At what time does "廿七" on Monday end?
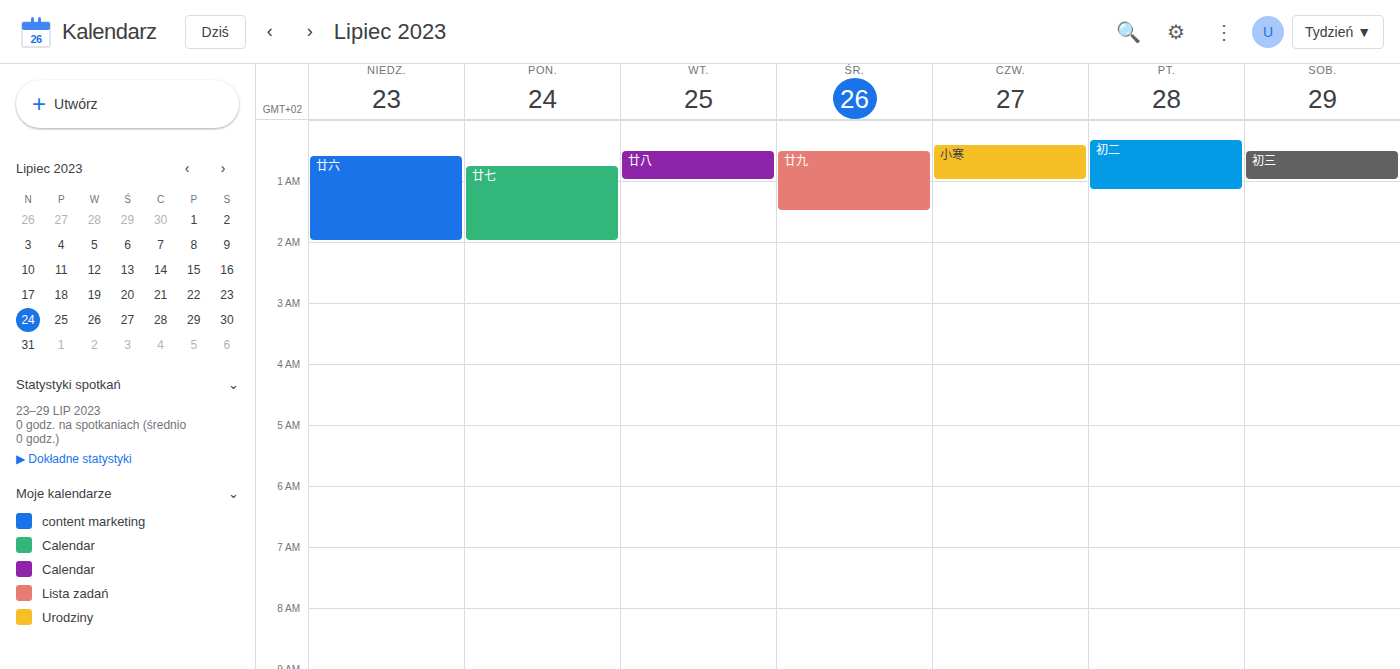
2:00 AM